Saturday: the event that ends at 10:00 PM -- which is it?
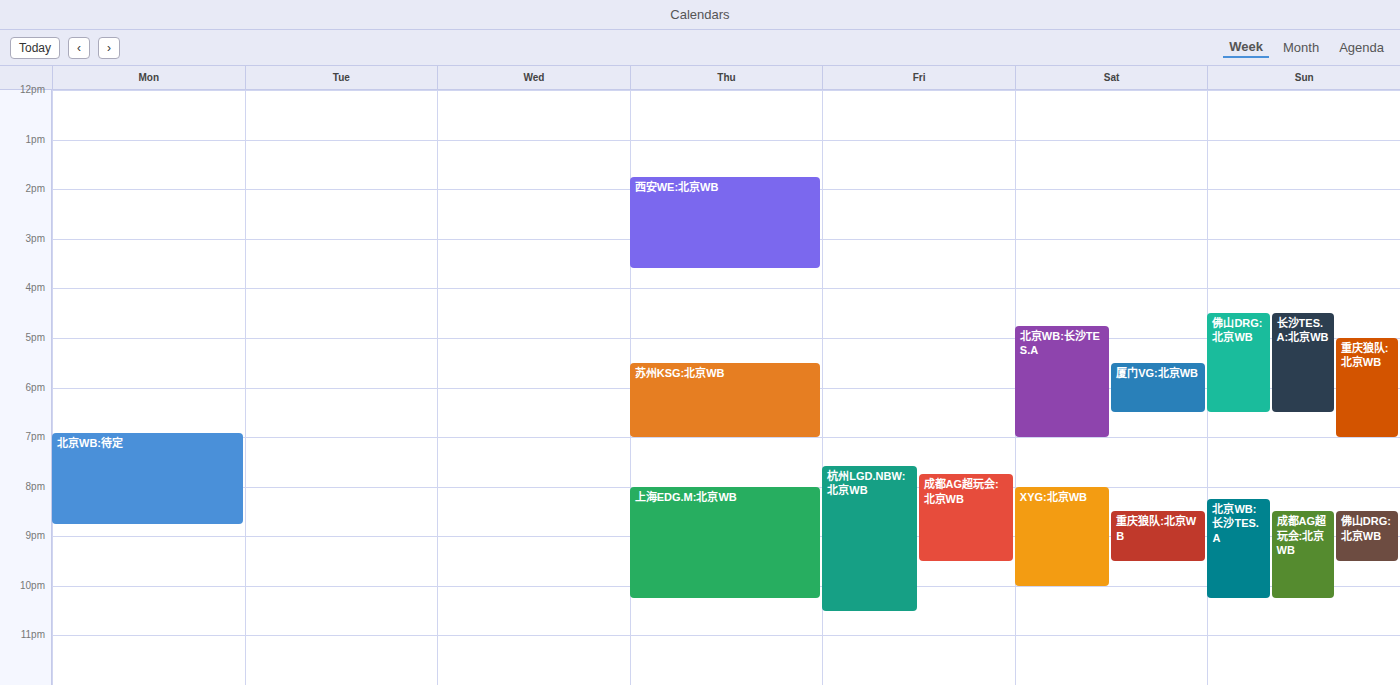
"XYG:北京WB"